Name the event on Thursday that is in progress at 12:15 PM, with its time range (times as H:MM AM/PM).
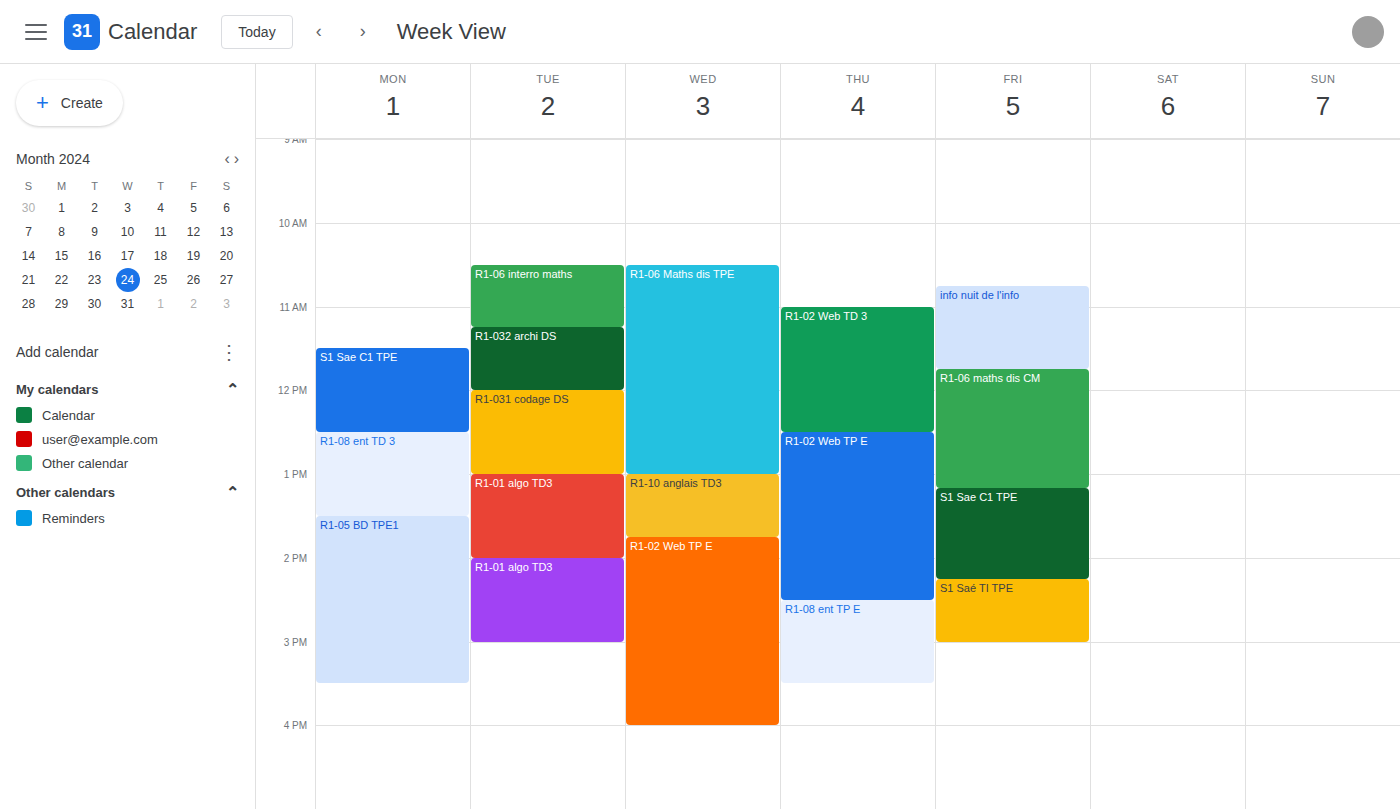
"R1-02 Web TD 3", 11:00 AM to 12:30 PM